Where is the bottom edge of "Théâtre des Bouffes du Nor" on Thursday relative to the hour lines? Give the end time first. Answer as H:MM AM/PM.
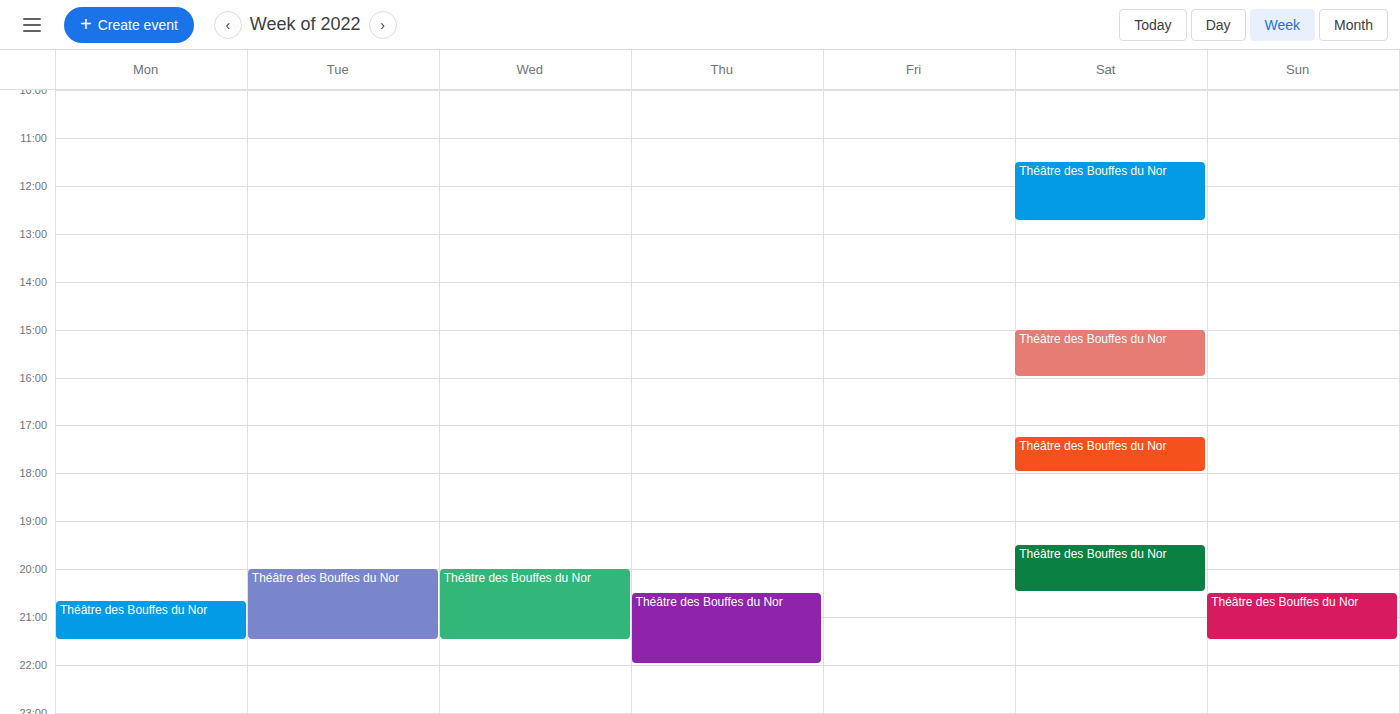
10:00 PM -- exactly on the 10 PM line.